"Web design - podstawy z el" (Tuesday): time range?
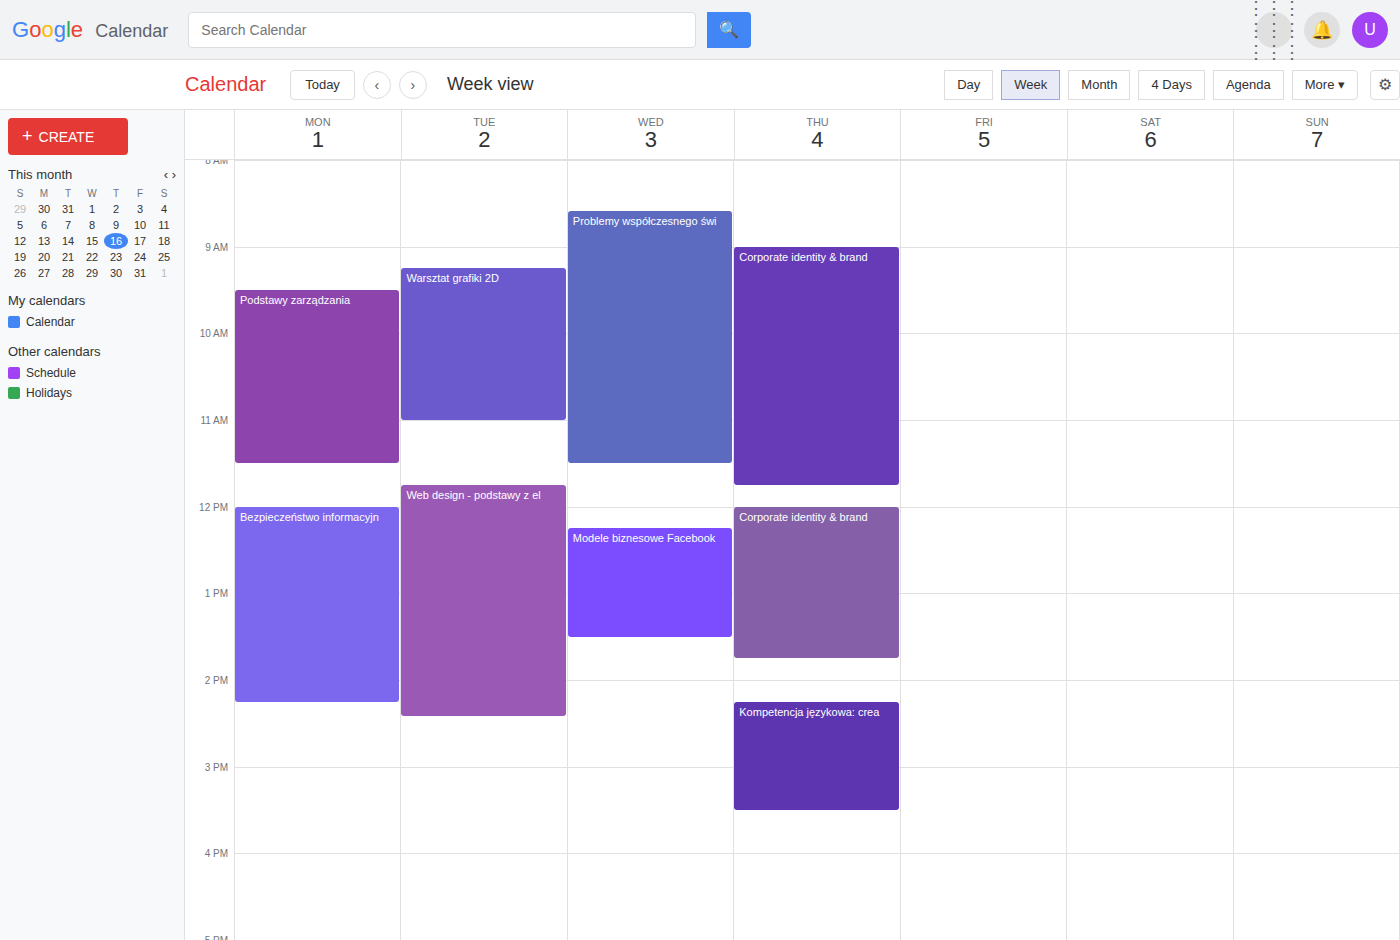
11:45 AM to 2:25 PM